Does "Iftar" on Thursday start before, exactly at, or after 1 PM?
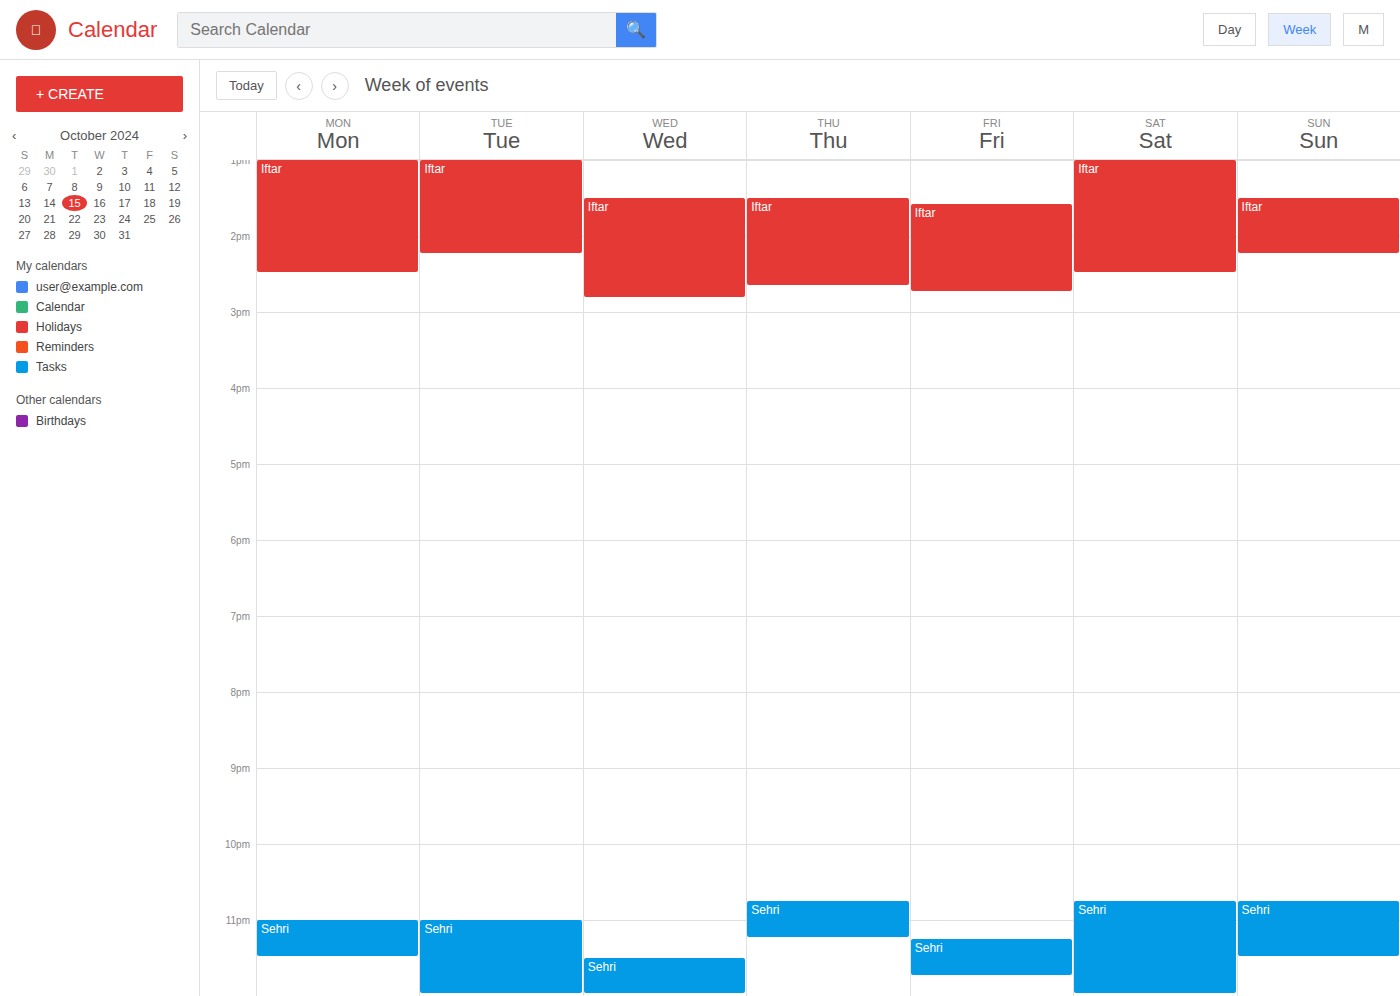
1:30 PM -- after 1 PM, 30 minutes below the 1 PM line.